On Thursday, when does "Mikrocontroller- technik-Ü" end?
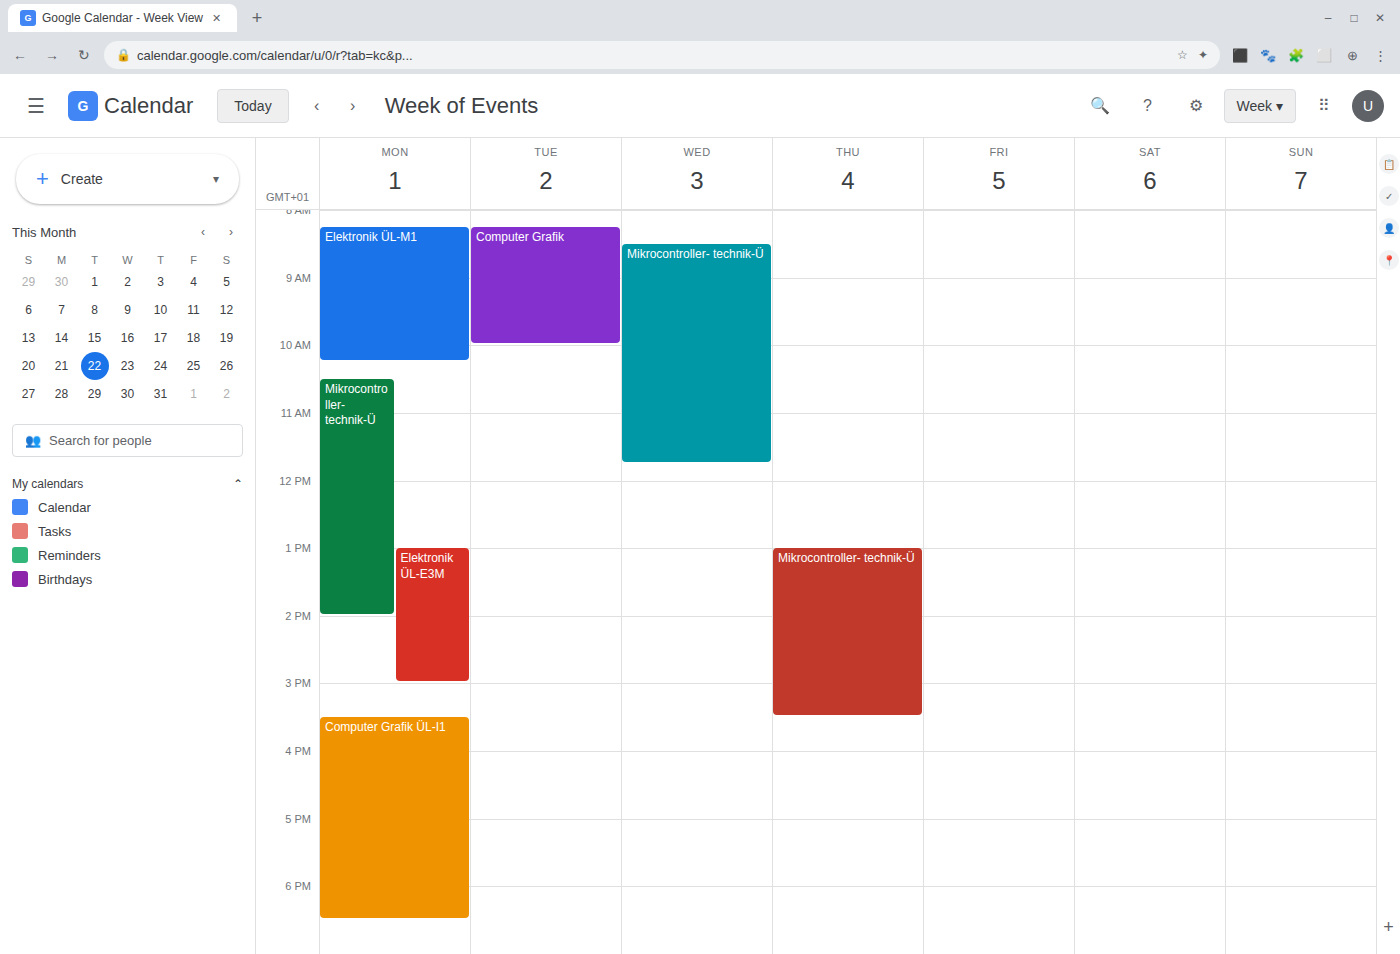
3:30 PM